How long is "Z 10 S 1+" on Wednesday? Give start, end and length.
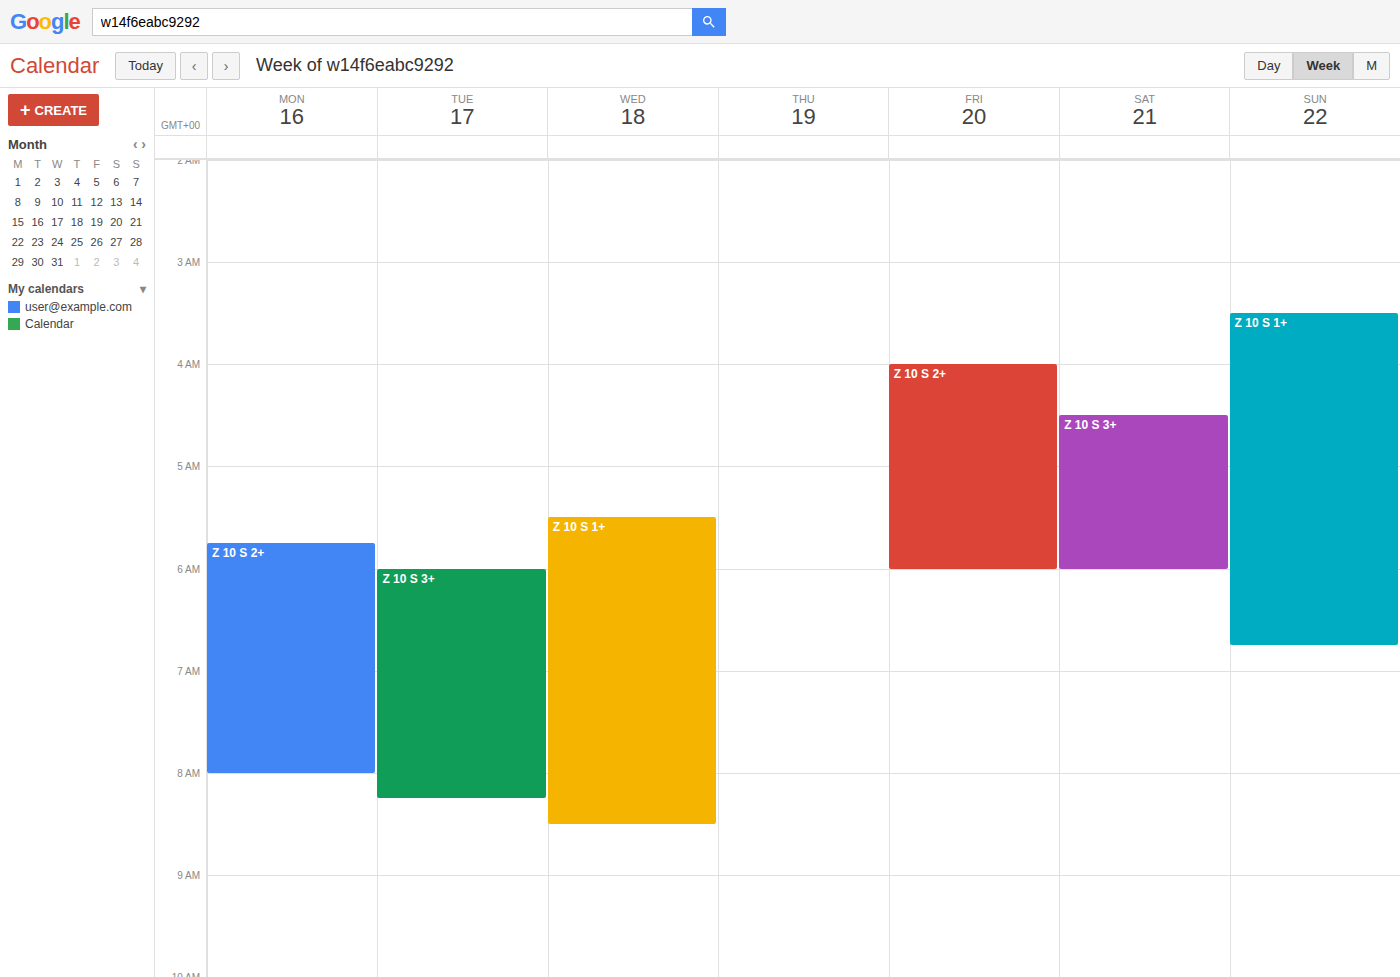
5:30 AM to 8:30 AM, 3 hours